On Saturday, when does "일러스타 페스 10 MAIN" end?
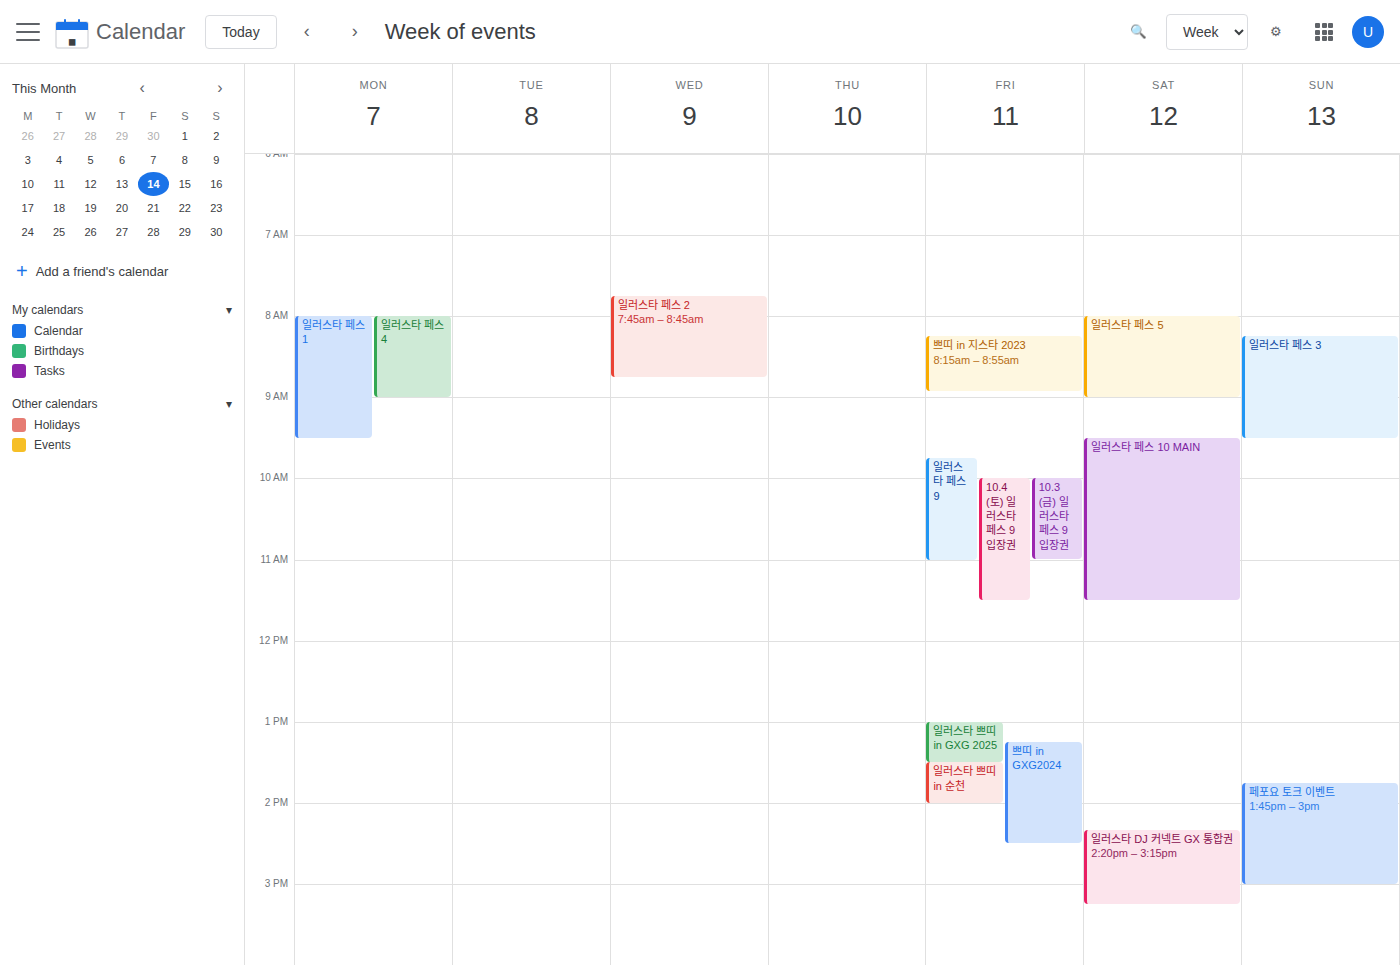
11:30 AM